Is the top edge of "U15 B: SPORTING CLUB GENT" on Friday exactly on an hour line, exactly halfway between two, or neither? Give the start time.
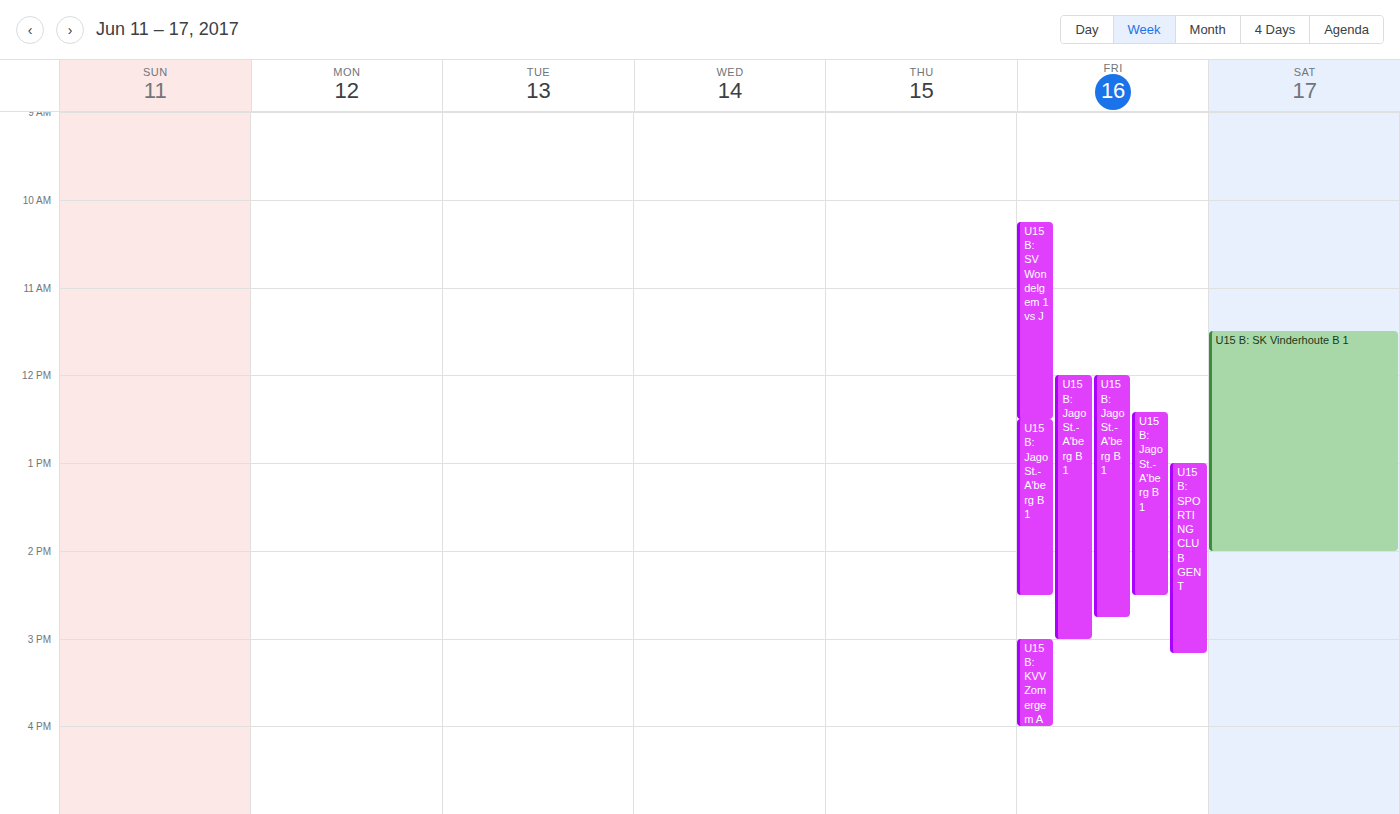
1:00 PM -- exactly on the 1 PM line.